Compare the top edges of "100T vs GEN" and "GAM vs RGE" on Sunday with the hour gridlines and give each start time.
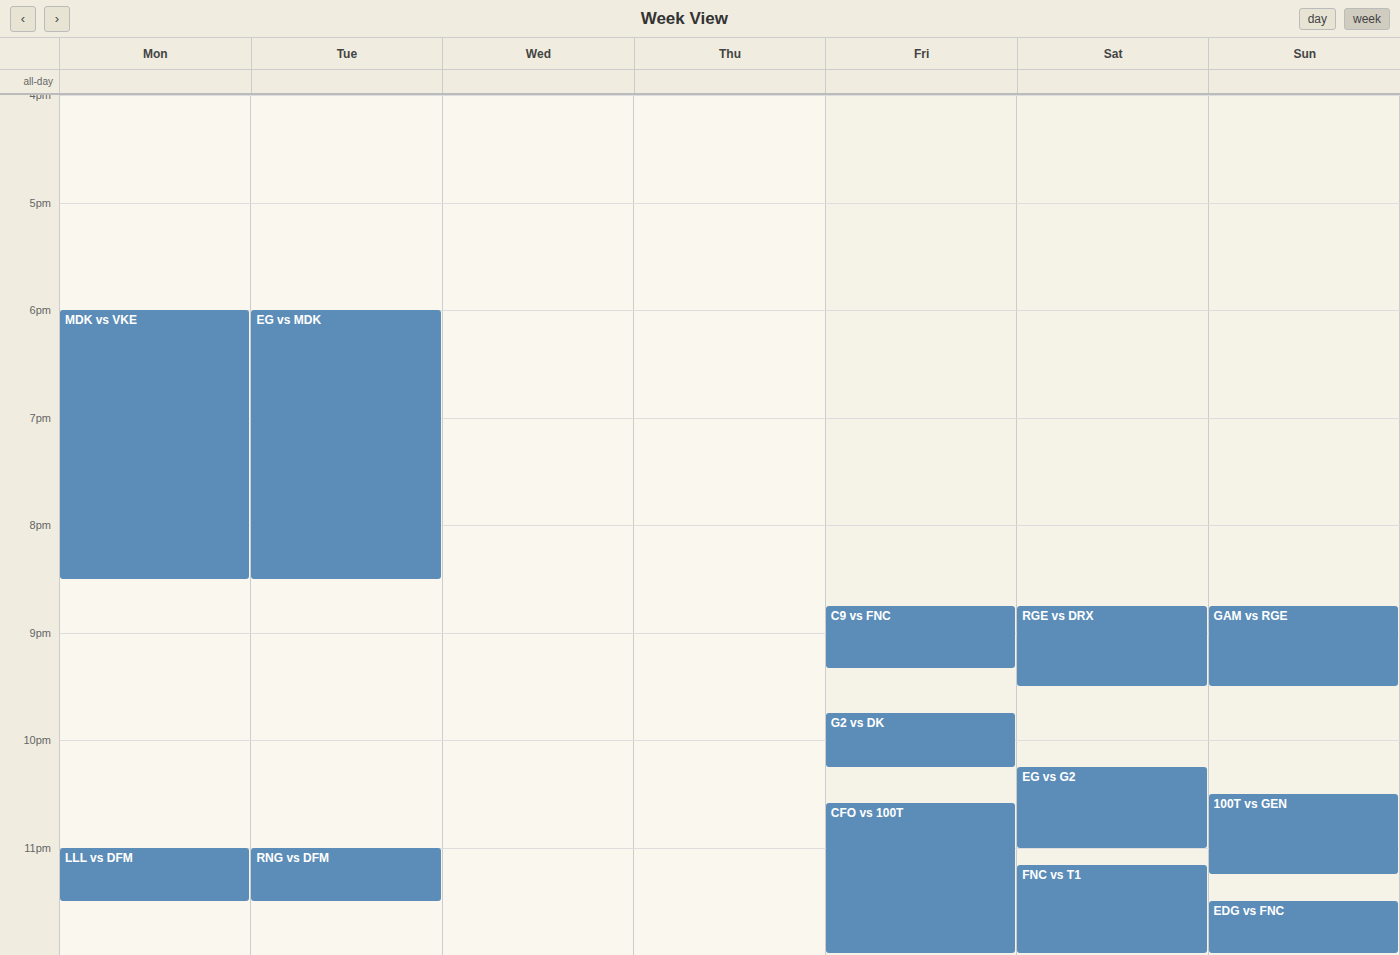
"100T vs GEN": 10:30 PM, halfway between the 10 PM and 11 PM lines. "GAM vs RGE": 8:45 PM, neither: three quarters of the way from the 8 PM line to the 9 PM line.